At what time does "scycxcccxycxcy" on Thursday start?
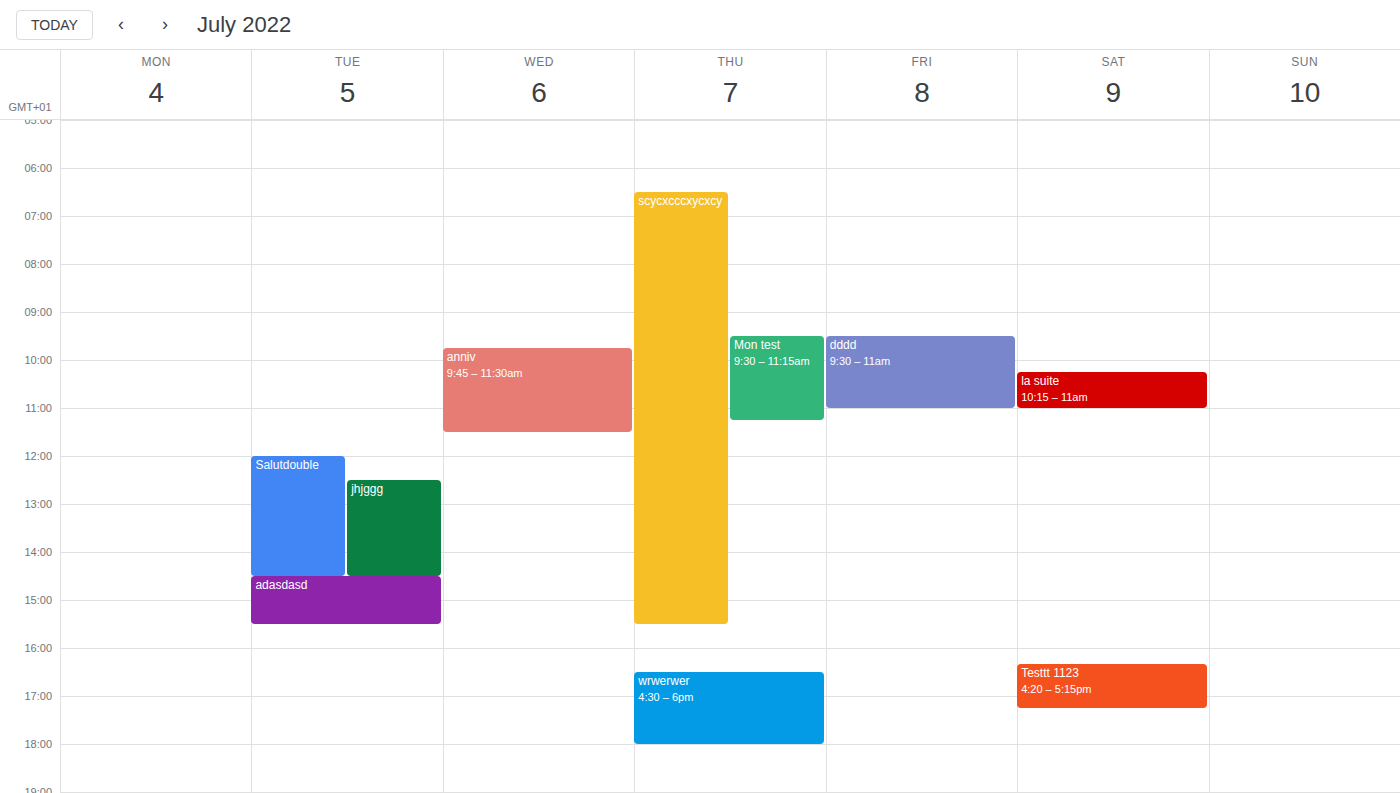
6:30 AM